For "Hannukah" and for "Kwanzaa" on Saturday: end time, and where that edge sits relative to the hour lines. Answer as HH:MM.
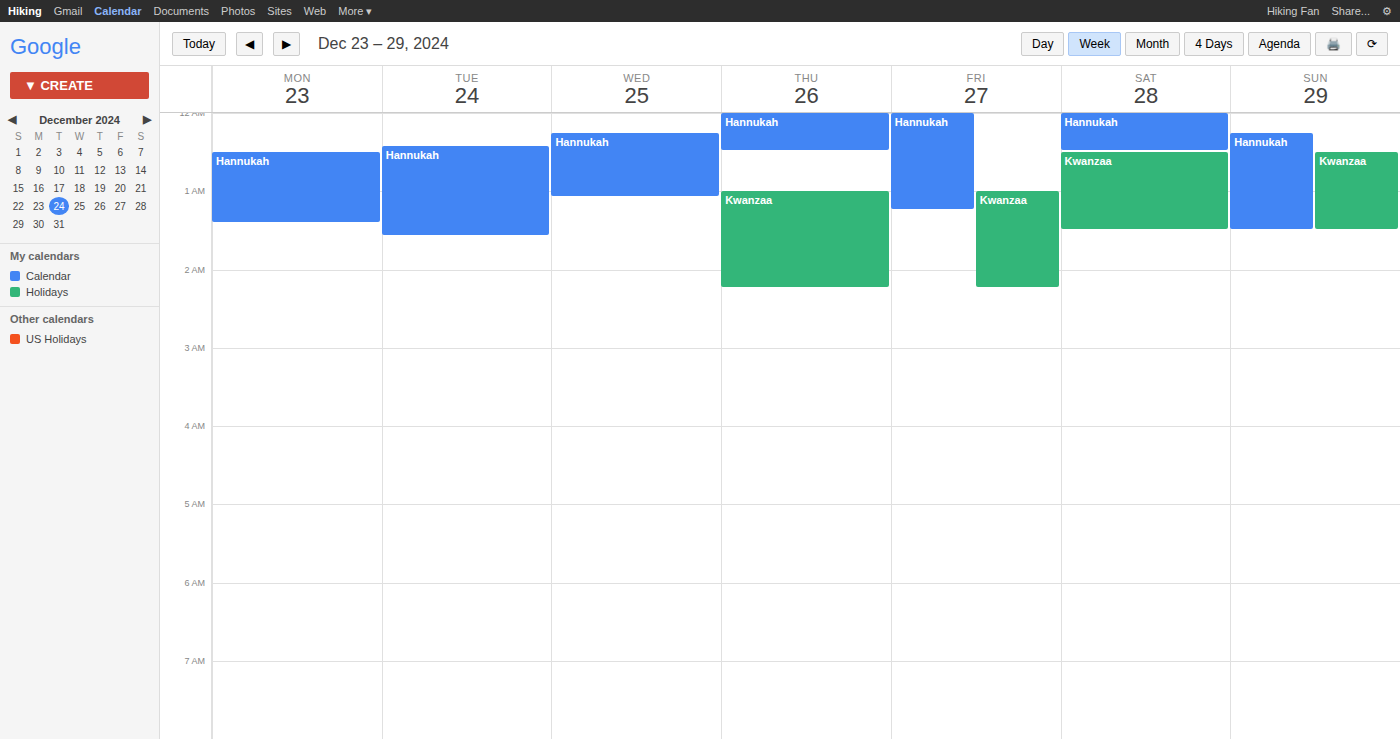
"Hannukah": 00:30, halfway between the 00:00 and 01:00 lines. "Kwanzaa": 01:30, halfway between the 01:00 and 02:00 lines.